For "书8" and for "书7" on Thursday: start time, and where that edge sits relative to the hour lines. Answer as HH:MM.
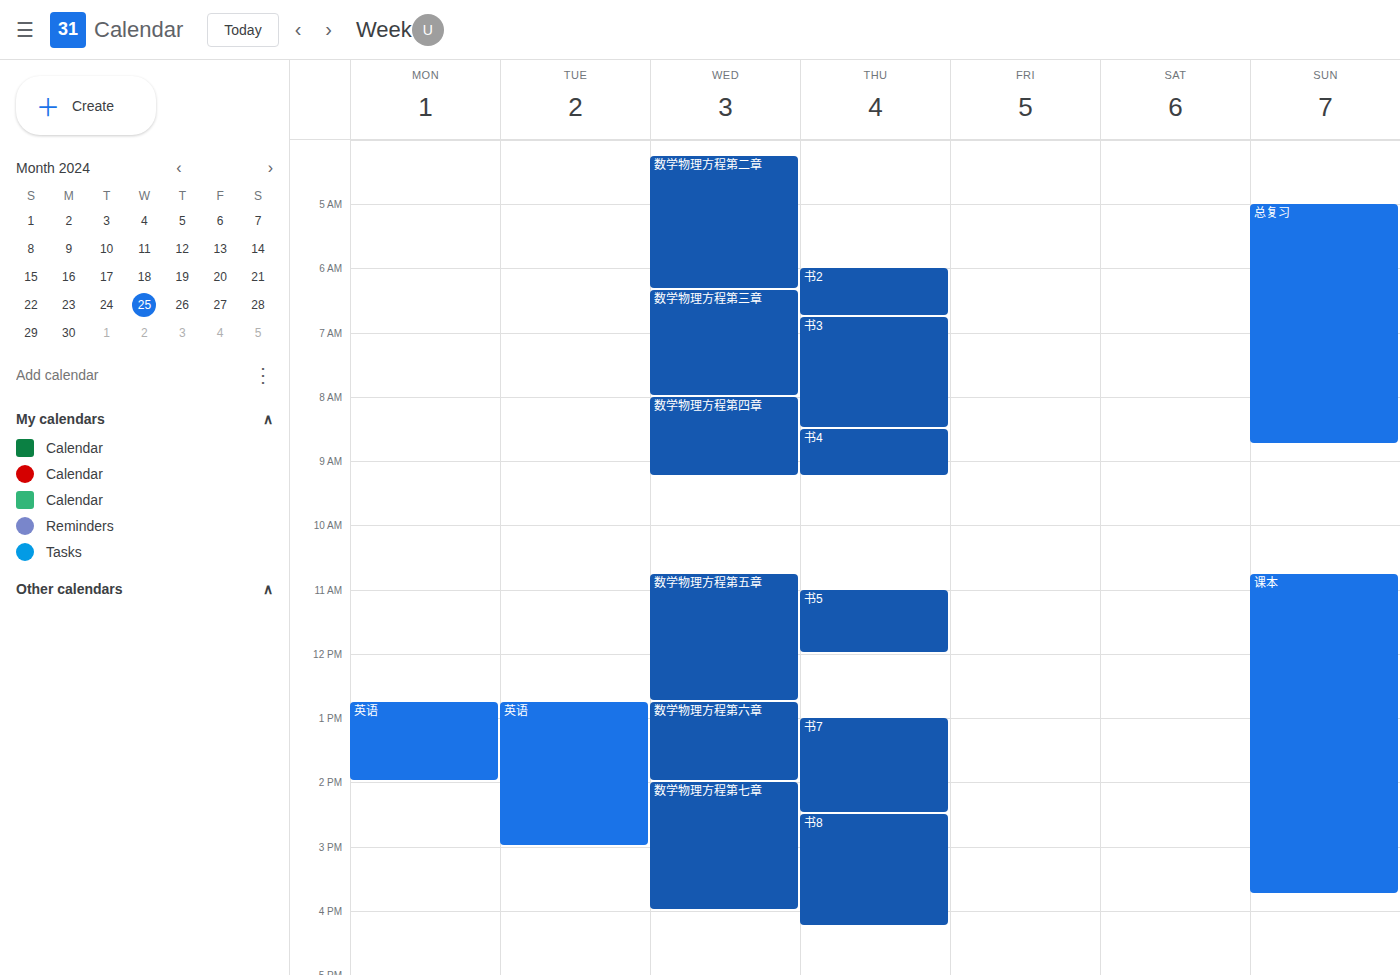
"书8": 14:30, halfway between the 14:00 and 15:00 lines. "书7": 13:00, exactly on the 13:00 line.